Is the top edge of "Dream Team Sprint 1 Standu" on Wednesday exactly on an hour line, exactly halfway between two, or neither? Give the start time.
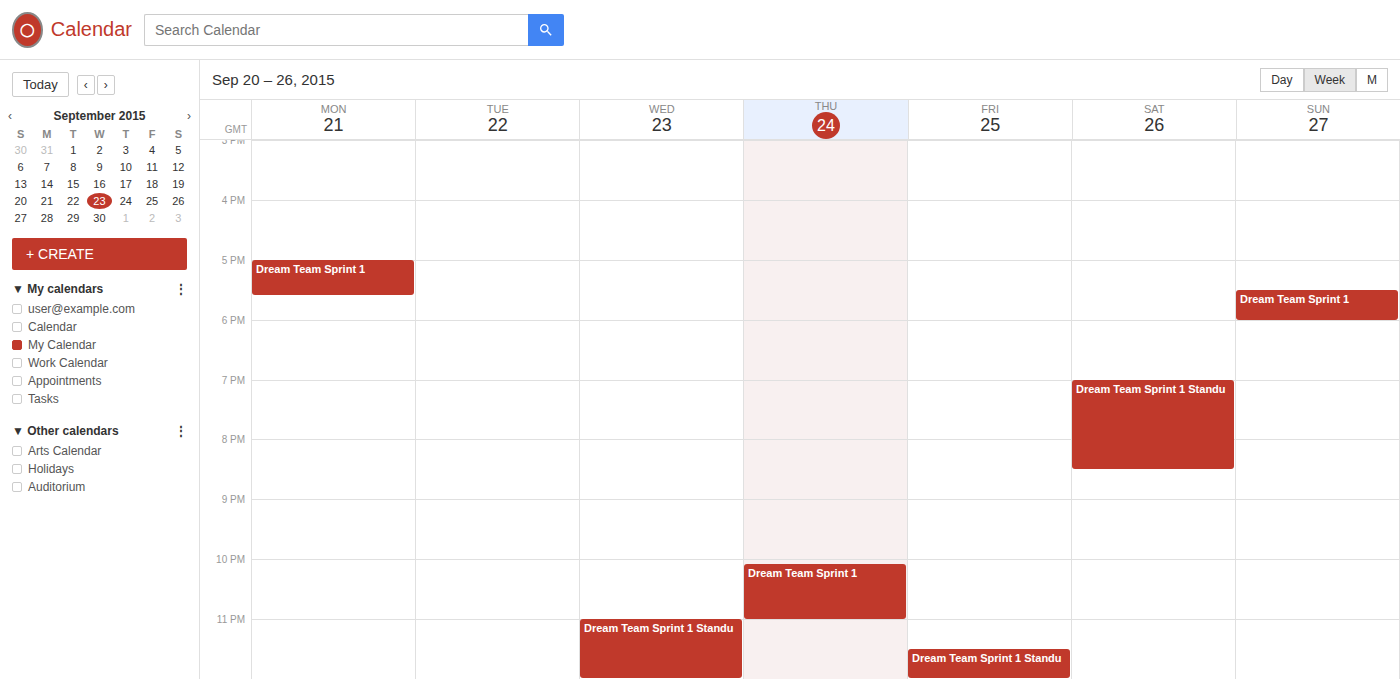
11:00 PM -- exactly on the 11 PM line.